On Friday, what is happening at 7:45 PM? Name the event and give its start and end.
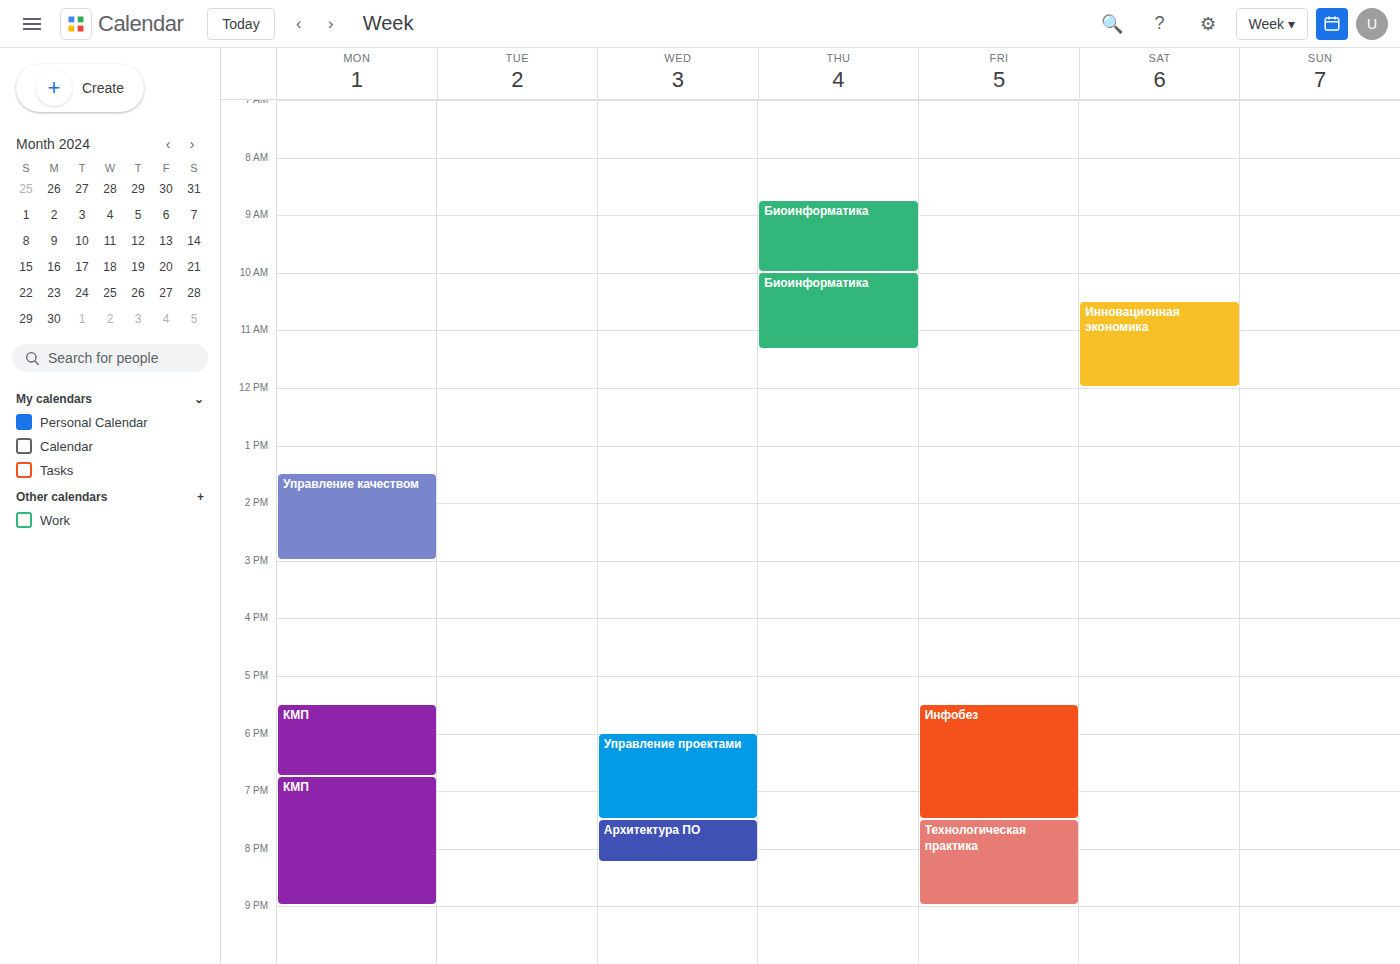
"Технологическая практика", 7:30 PM to 9:00 PM